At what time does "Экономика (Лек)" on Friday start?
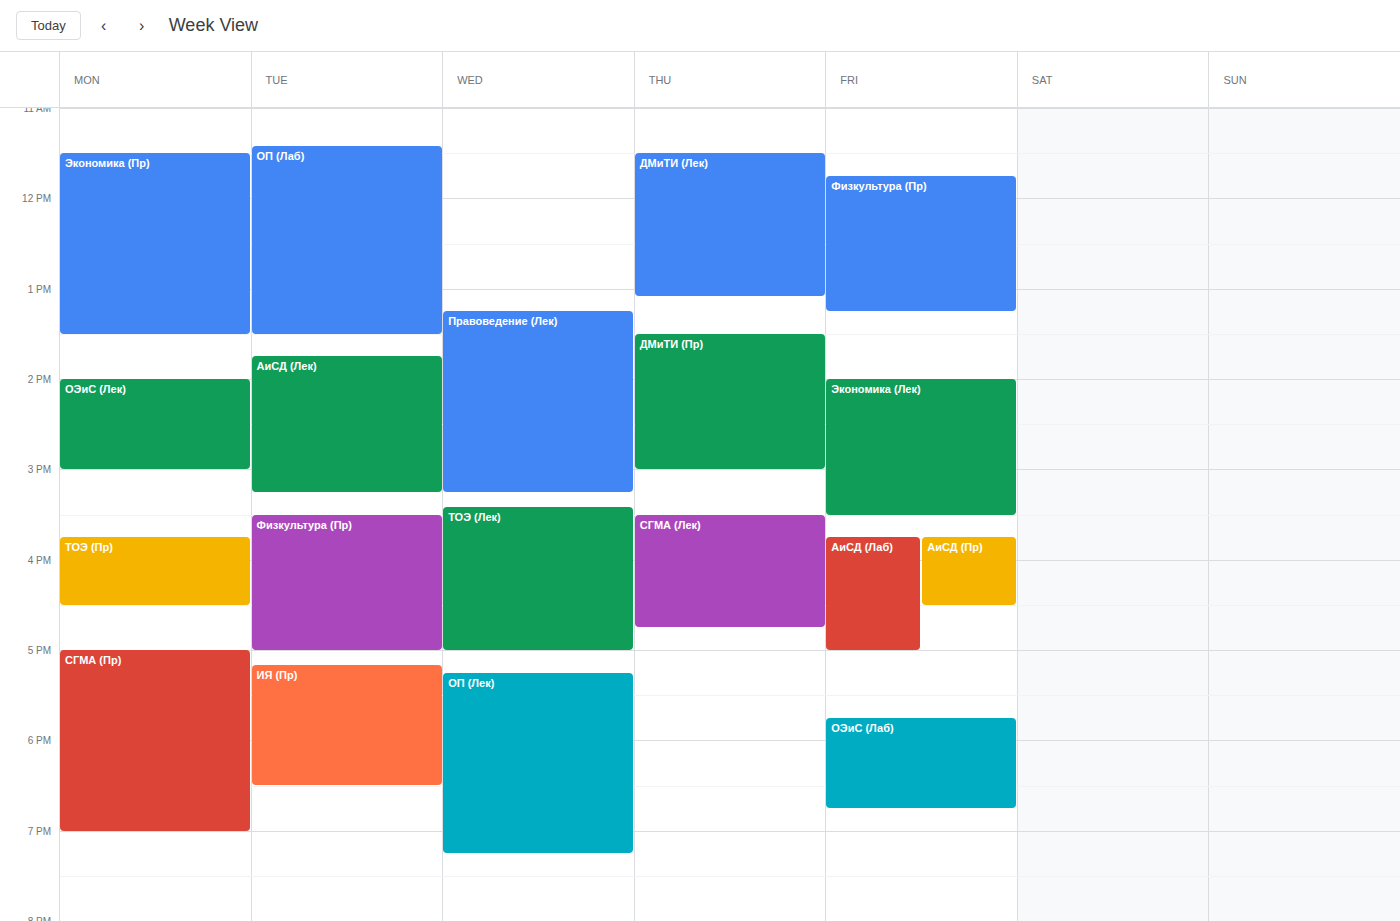
2:00 PM